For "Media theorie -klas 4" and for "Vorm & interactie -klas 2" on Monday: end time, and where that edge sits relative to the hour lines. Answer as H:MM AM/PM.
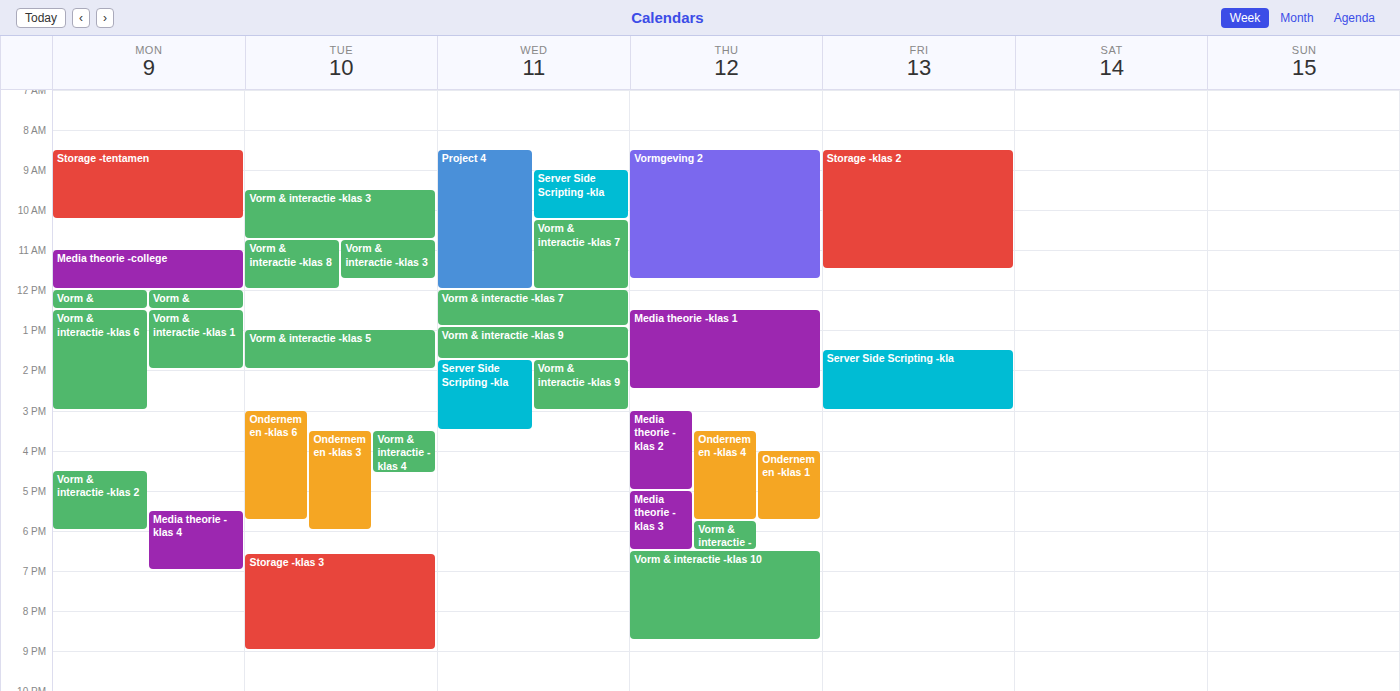
"Media theorie -klas 4": 7:00 PM, exactly on the 7 PM line. "Vorm & interactie -klas 2": 6:00 PM, exactly on the 6 PM line.